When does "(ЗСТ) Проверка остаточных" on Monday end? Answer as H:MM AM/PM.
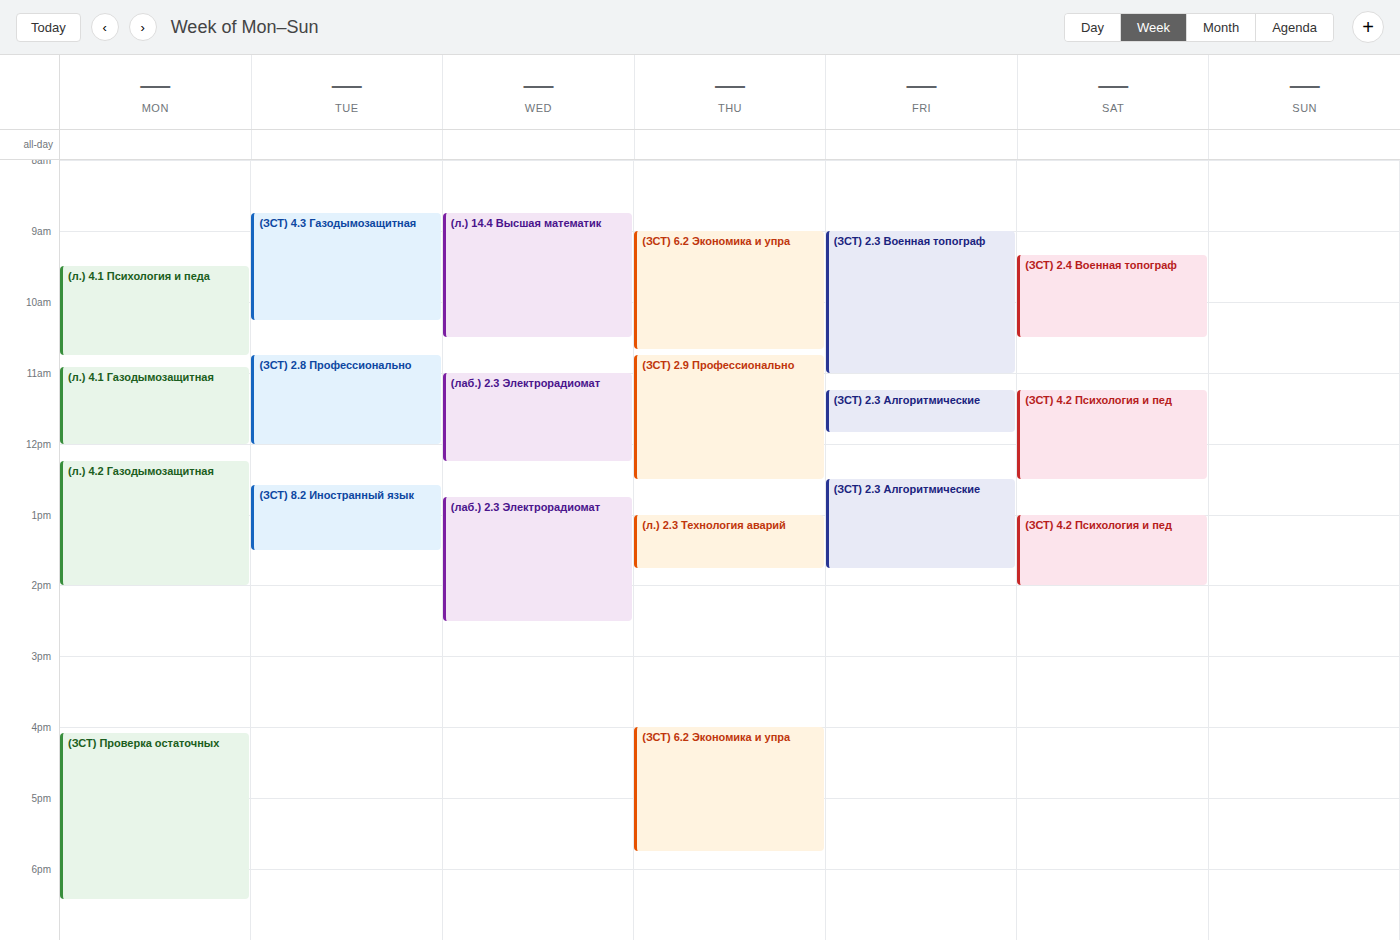
6:25 PM